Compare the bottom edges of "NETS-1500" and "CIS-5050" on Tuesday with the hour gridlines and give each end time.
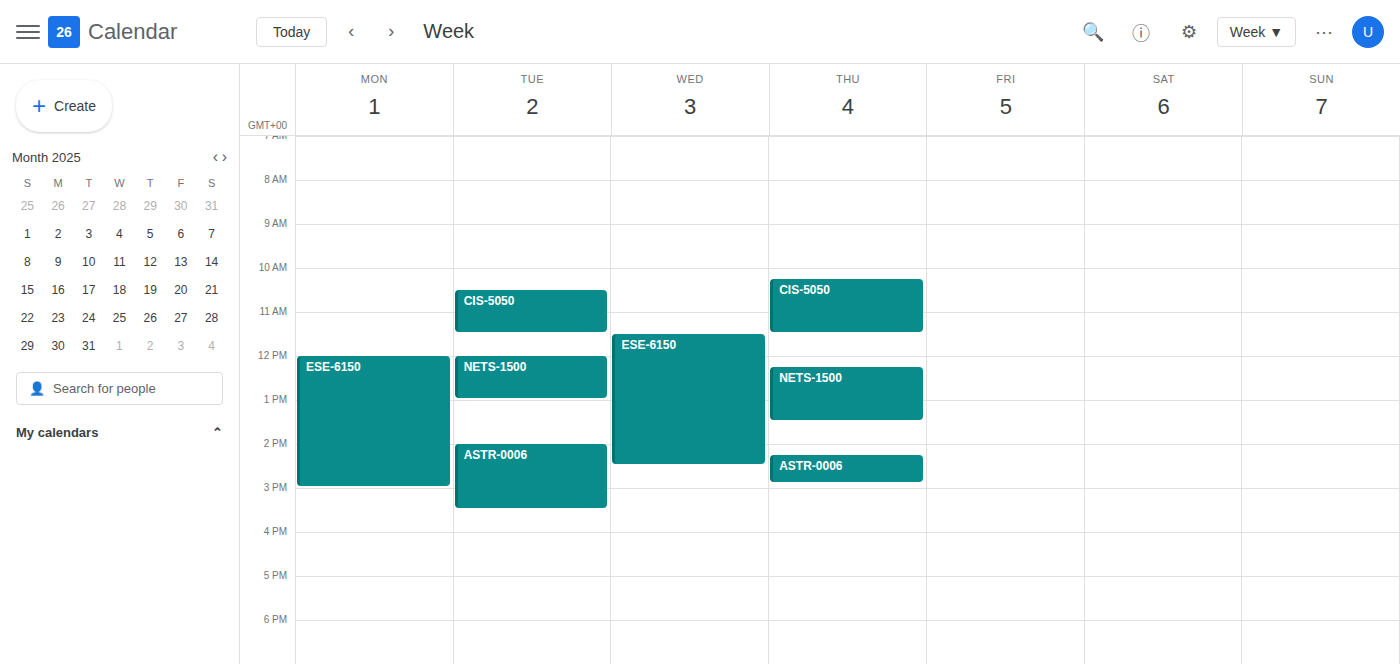
"NETS-1500": 1:00 PM, exactly on the 1 PM line. "CIS-5050": 11:30 AM, halfway between the 11 AM and 12 PM lines.